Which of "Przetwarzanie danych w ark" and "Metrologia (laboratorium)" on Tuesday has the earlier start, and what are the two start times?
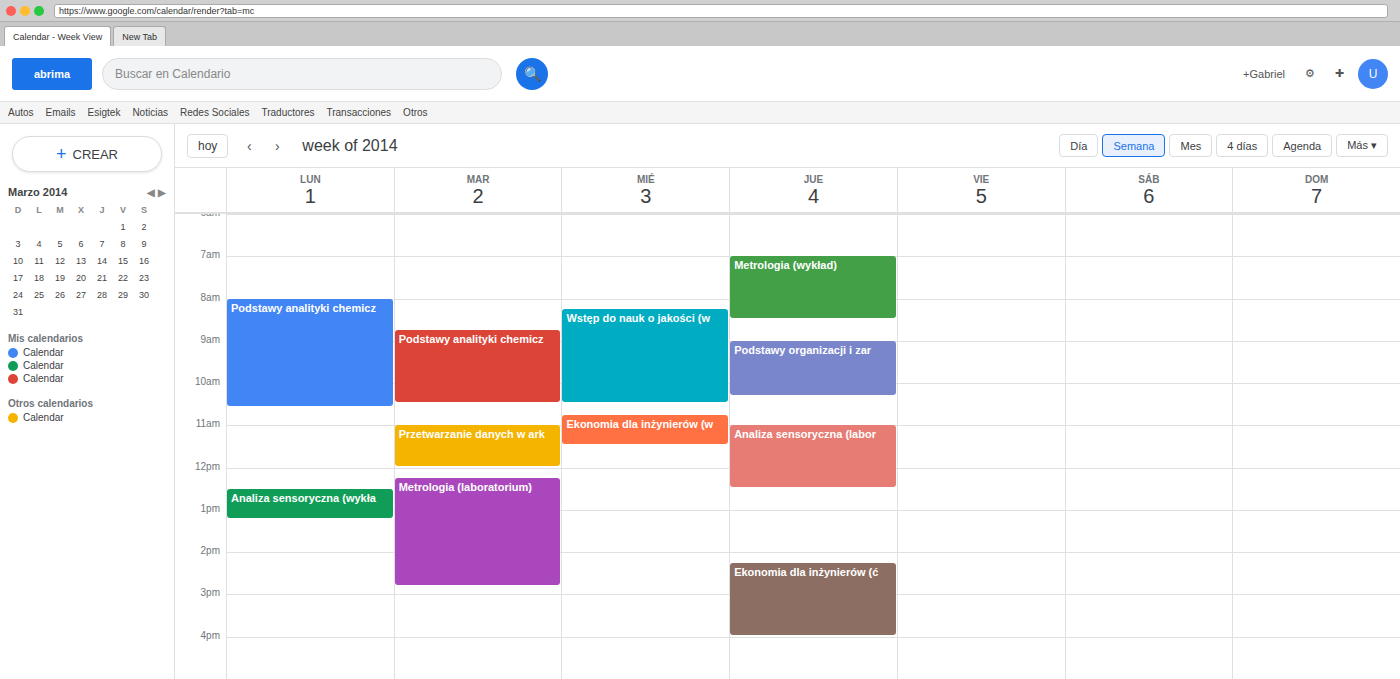
"Przetwarzanie danych w ark" 11:00 AM; "Metrologia (laboratorium)" 12:15 PM.